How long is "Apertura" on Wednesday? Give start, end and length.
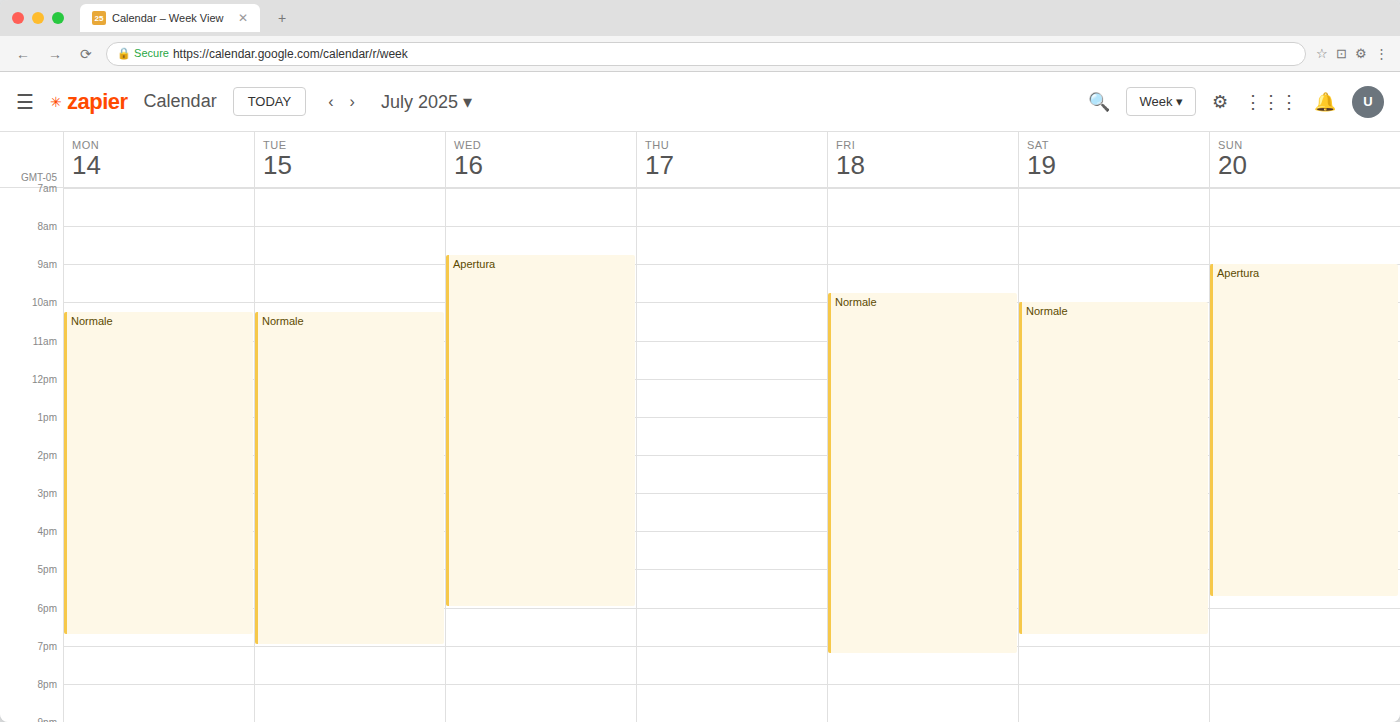
8:45 AM to 6:00 PM, 9 hours 15 minutes